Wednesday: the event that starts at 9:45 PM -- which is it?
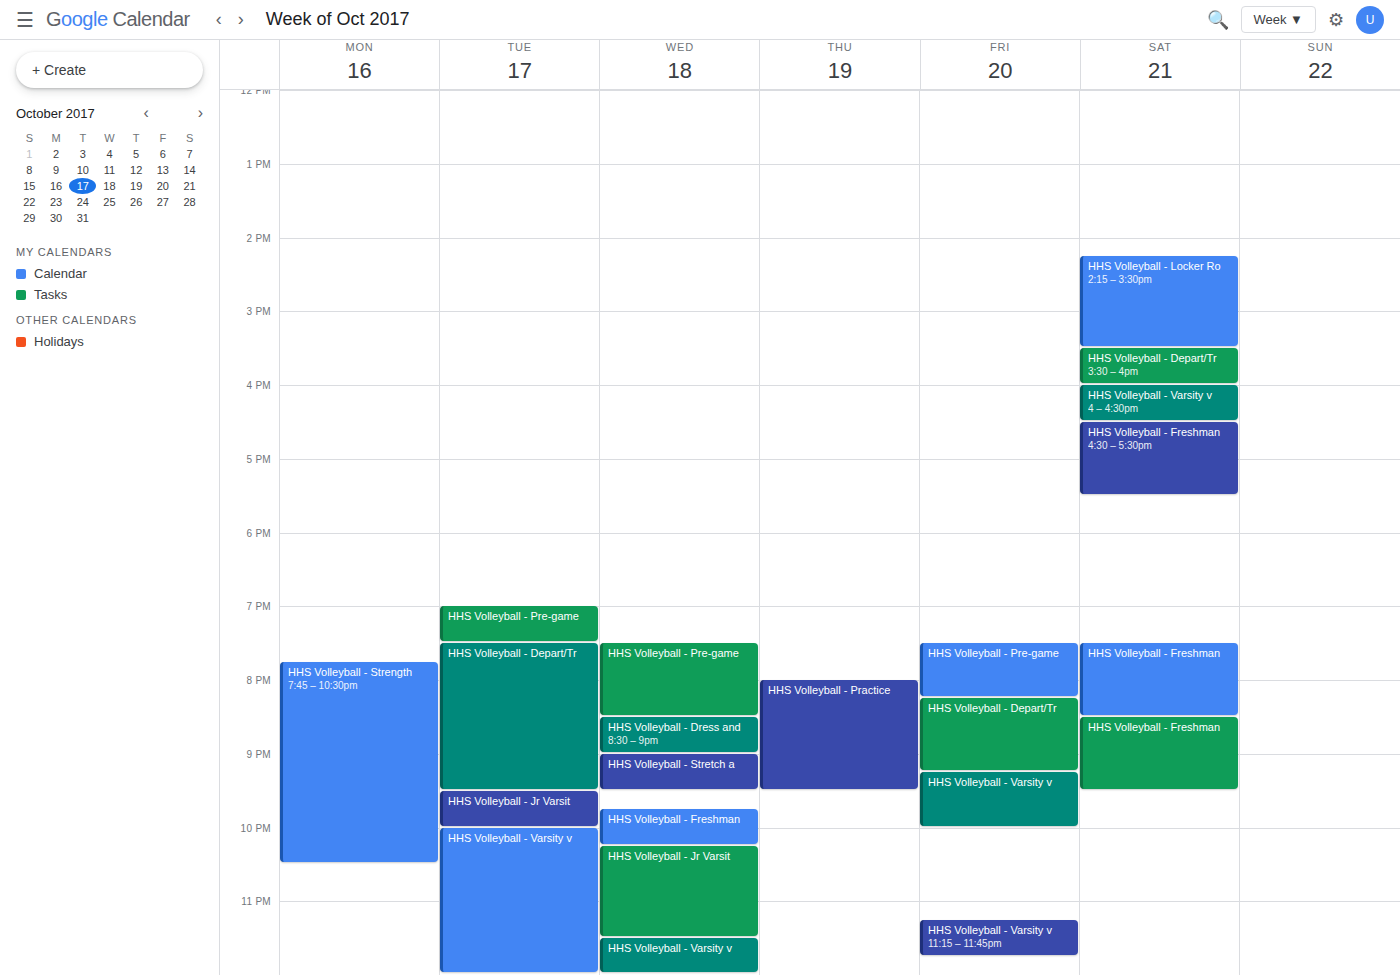
"HHS Volleyball - Freshman"